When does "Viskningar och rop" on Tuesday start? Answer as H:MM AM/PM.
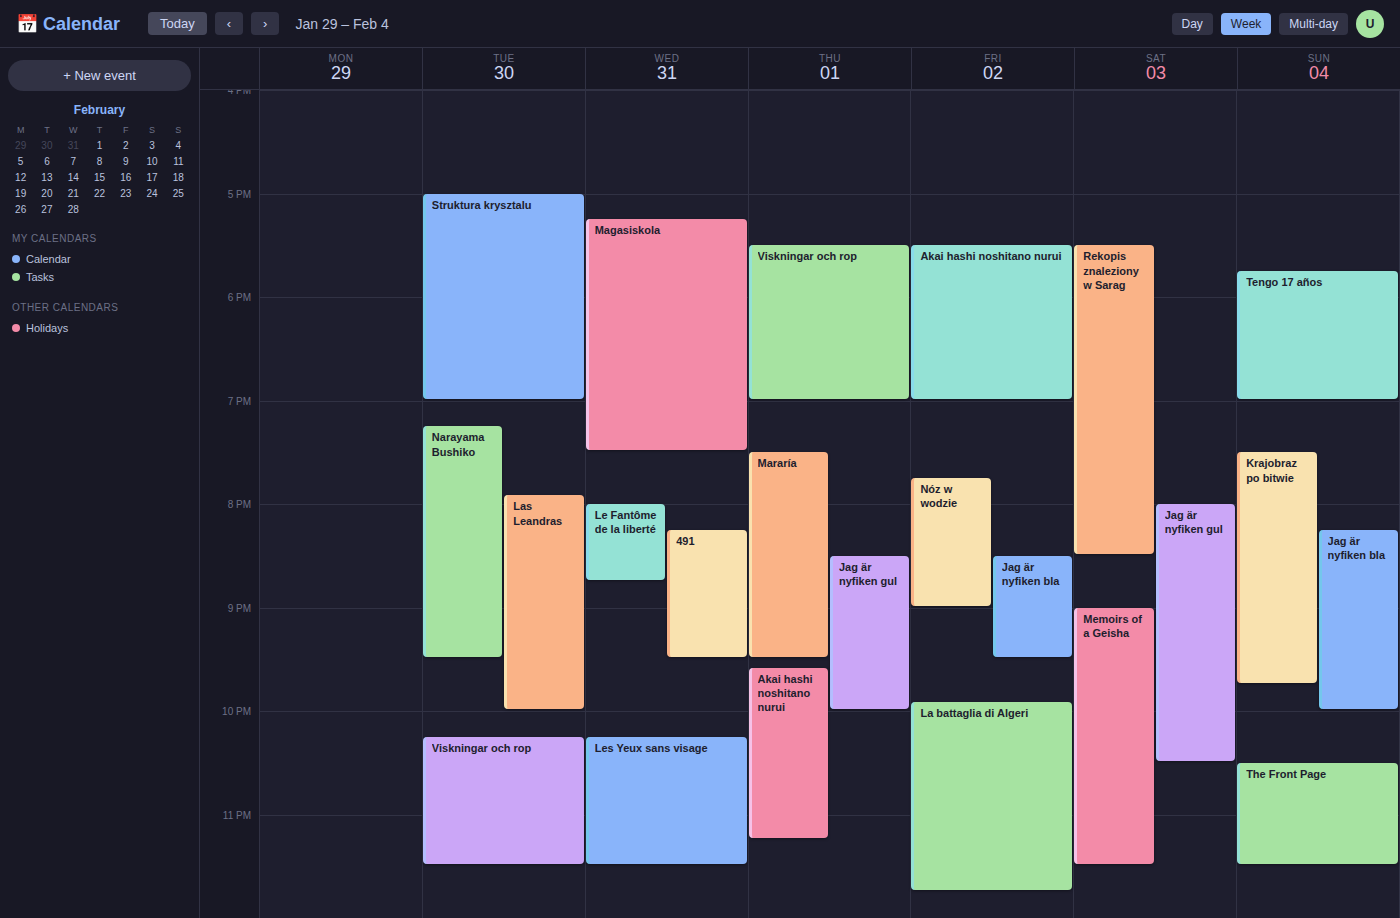
10:15 PM